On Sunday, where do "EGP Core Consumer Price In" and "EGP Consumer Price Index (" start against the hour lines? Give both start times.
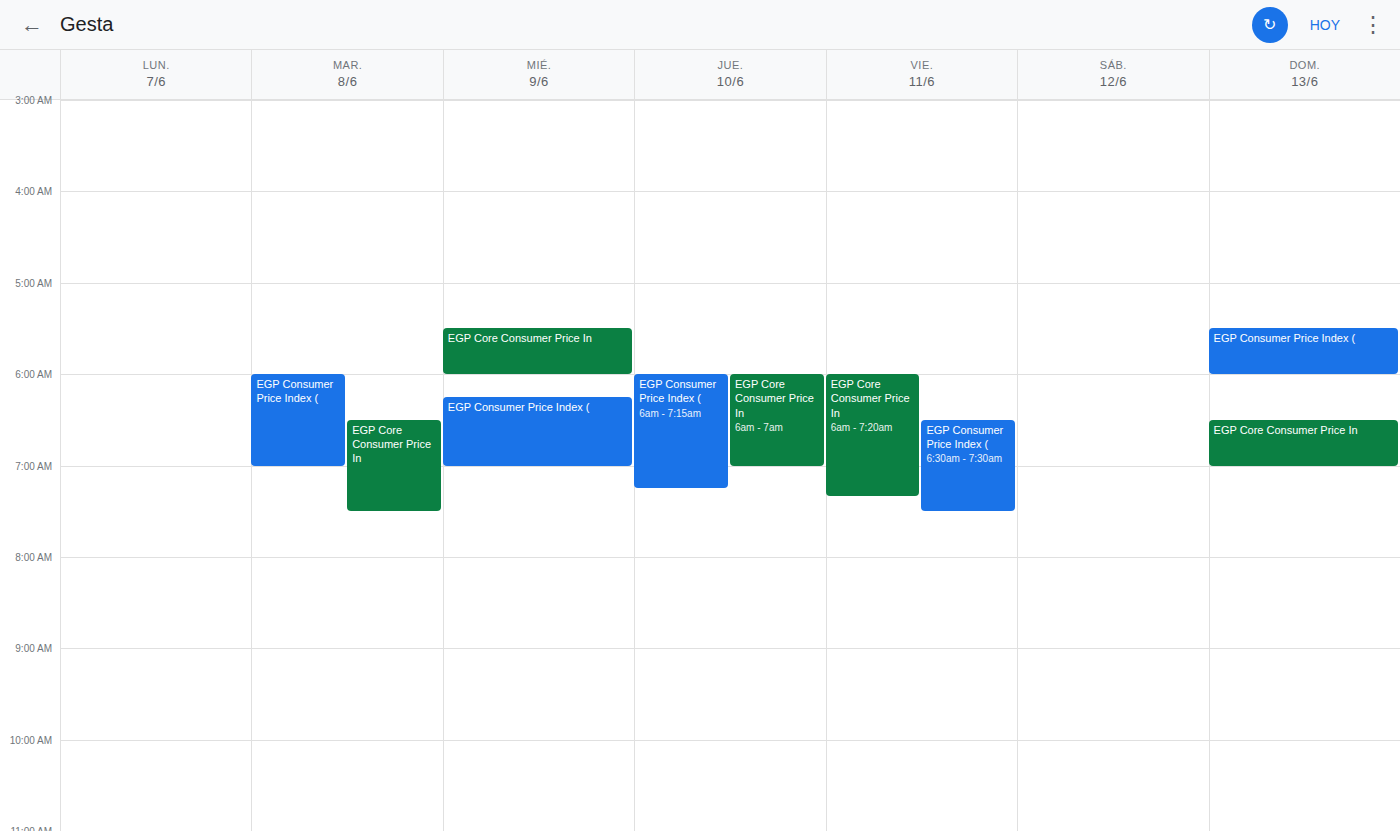
"EGP Core Consumer Price In": 6:30 AM, halfway between the 6 AM and 7 AM lines. "EGP Consumer Price Index (": 5:30 AM, halfway between the 5 AM and 6 AM lines.